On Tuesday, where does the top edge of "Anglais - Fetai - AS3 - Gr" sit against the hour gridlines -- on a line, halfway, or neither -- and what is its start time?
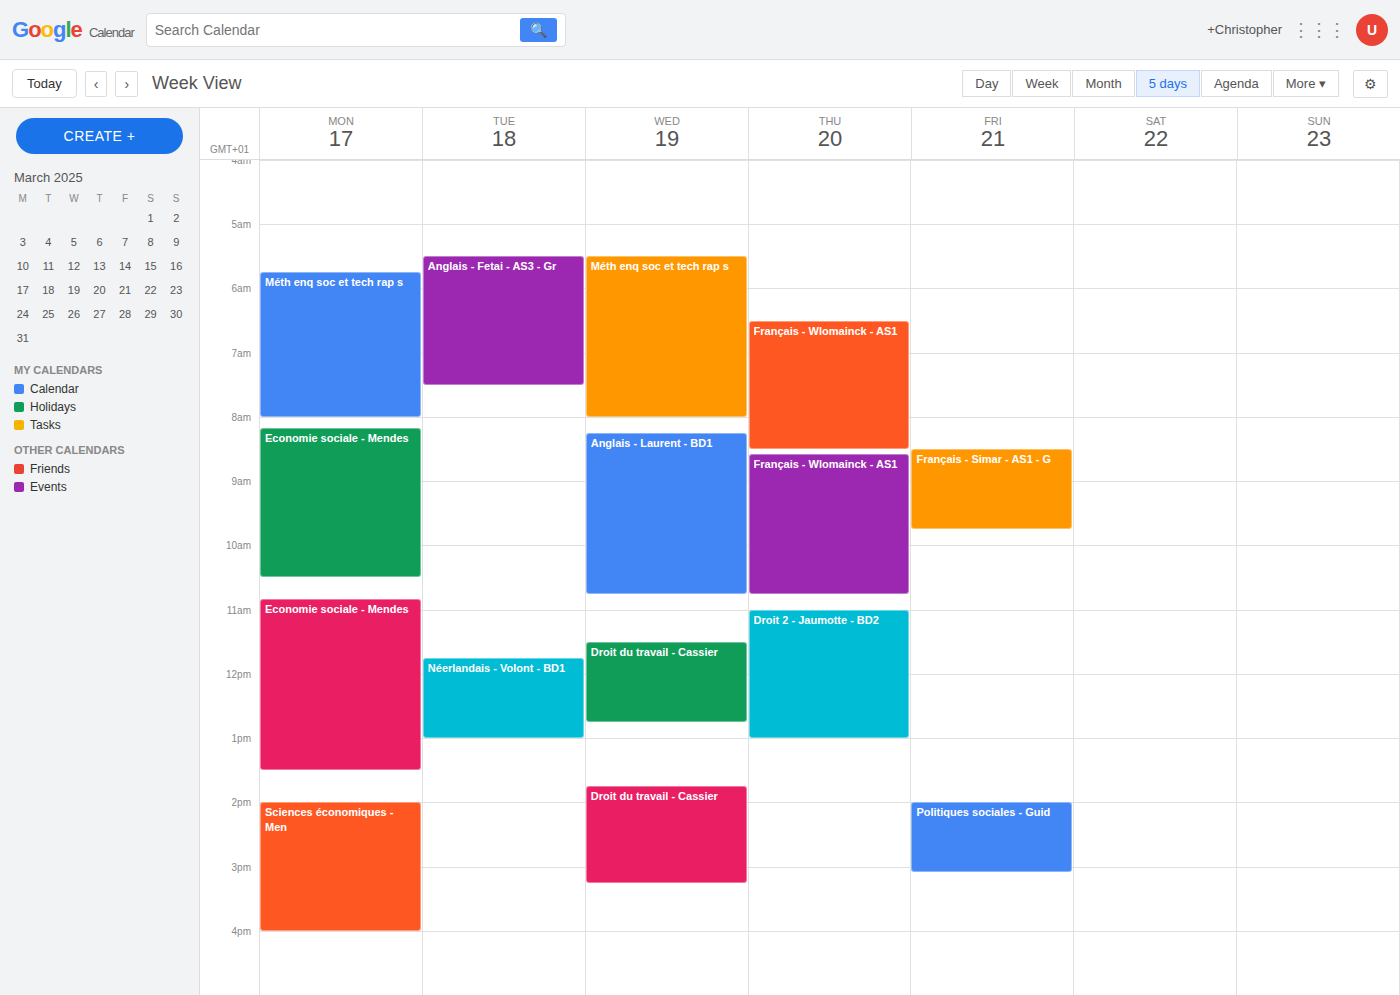
5:30 AM -- halfway between the 5 AM and 6 AM lines.